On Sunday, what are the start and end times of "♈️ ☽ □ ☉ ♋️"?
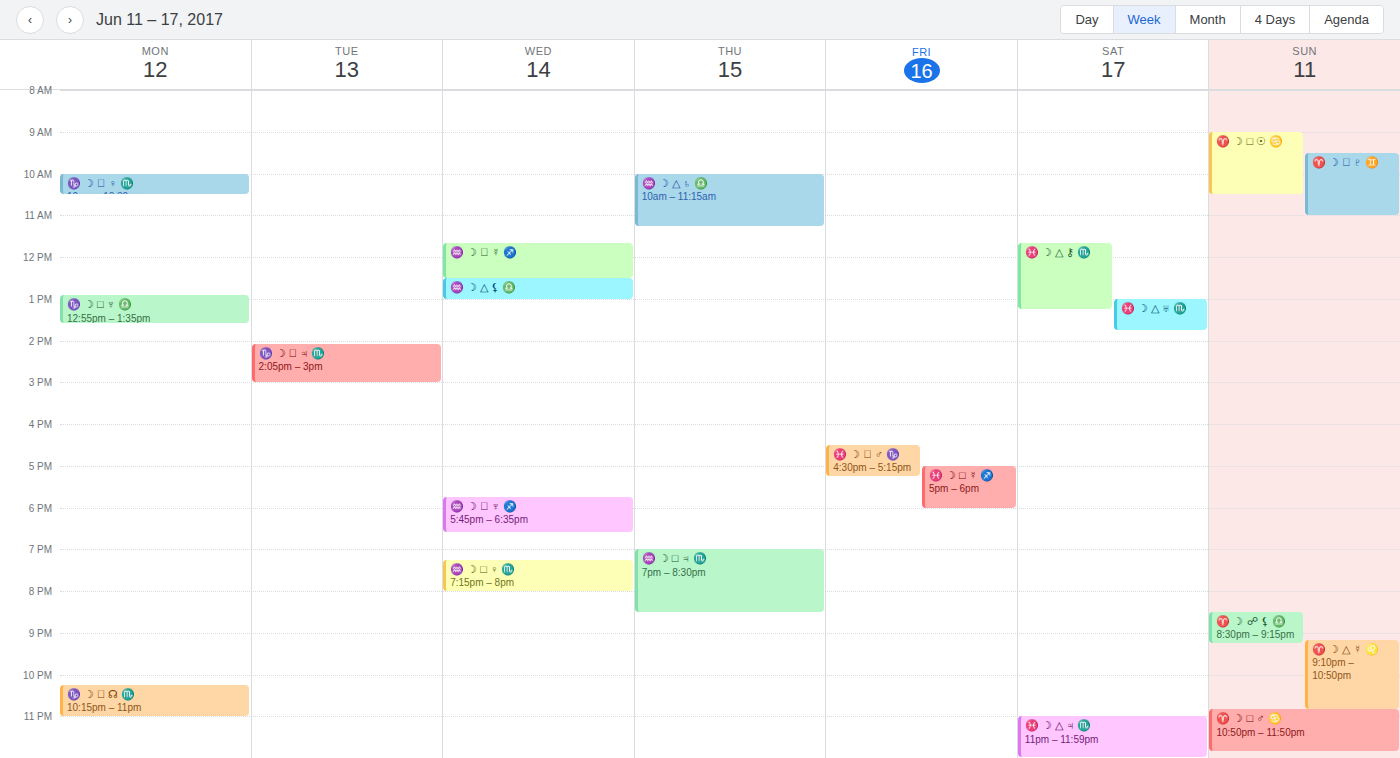
9:00 AM to 10:30 AM